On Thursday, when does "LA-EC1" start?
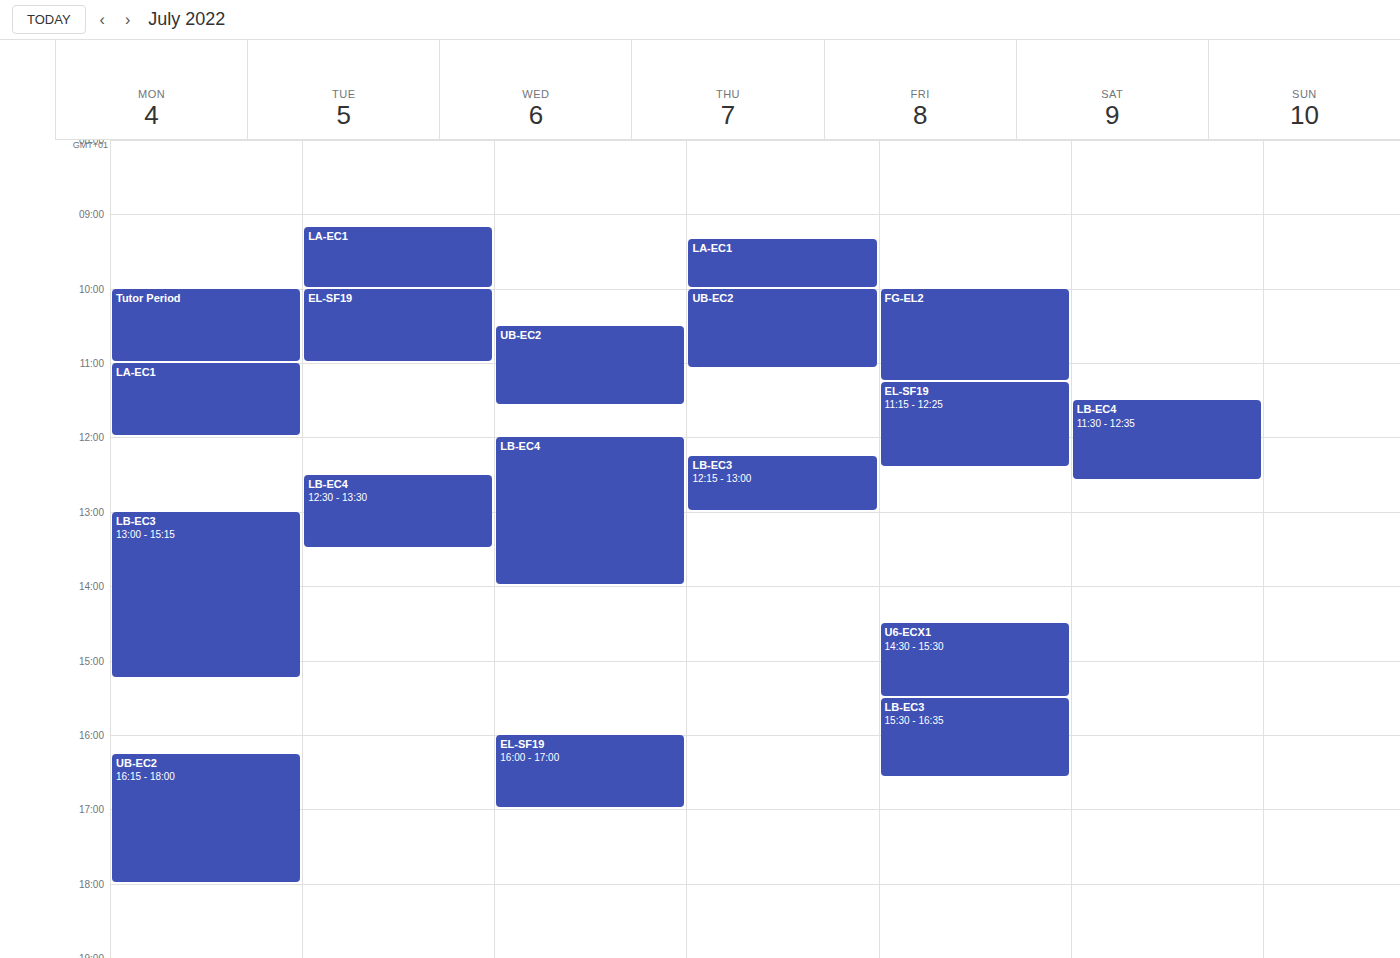
9:20 AM